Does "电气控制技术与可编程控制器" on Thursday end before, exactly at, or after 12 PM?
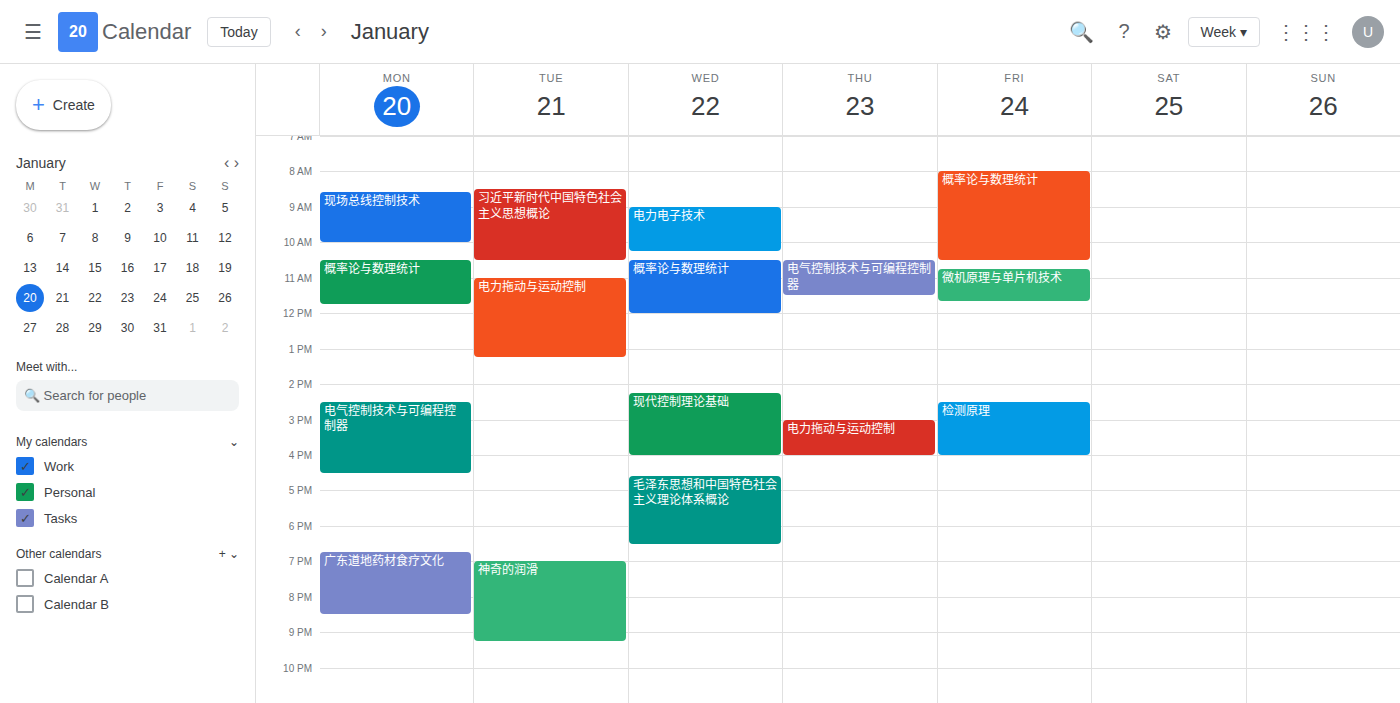
11:30 AM -- before 12 PM, 30 minutes above the 12 PM line.